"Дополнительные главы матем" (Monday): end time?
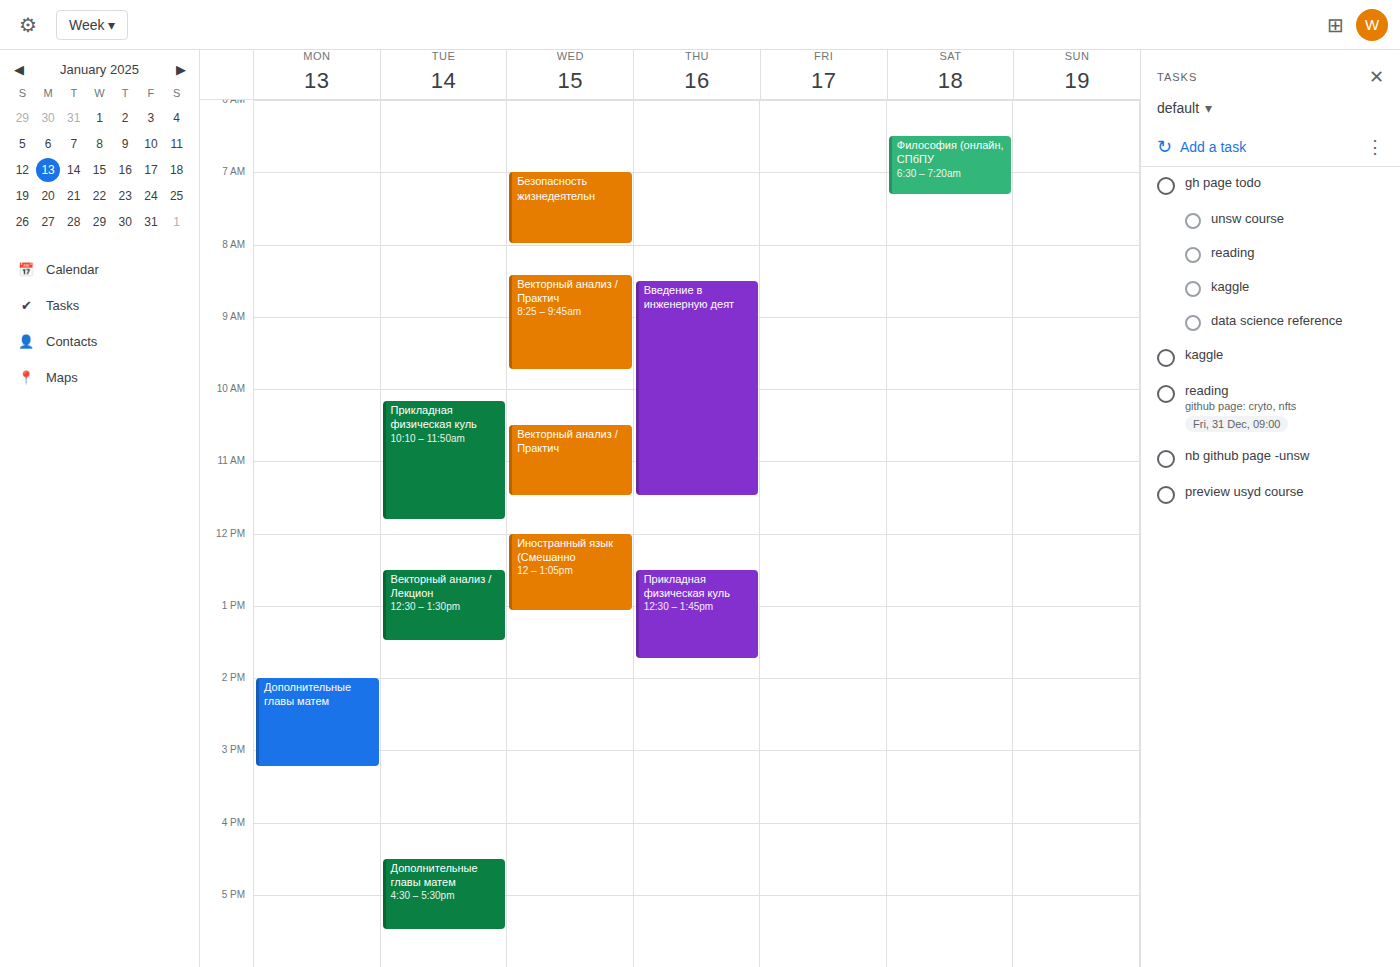
3:15 PM